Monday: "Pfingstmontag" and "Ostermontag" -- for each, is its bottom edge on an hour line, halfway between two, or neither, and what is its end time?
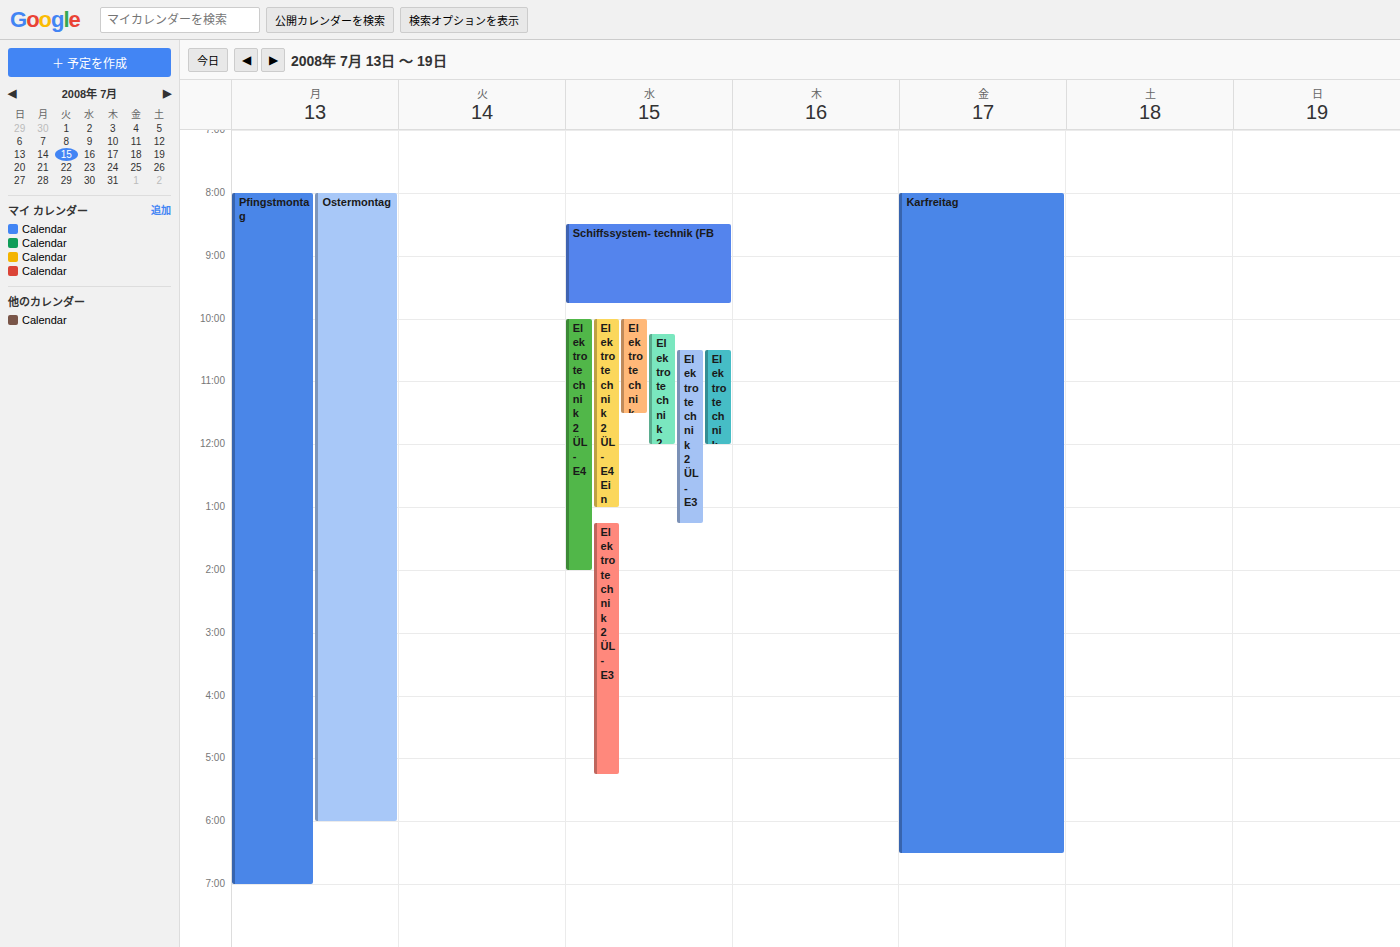
"Pfingstmontag": 7:00 PM, exactly on the 7 PM line. "Ostermontag": 6:00 PM, exactly on the 6 PM line.